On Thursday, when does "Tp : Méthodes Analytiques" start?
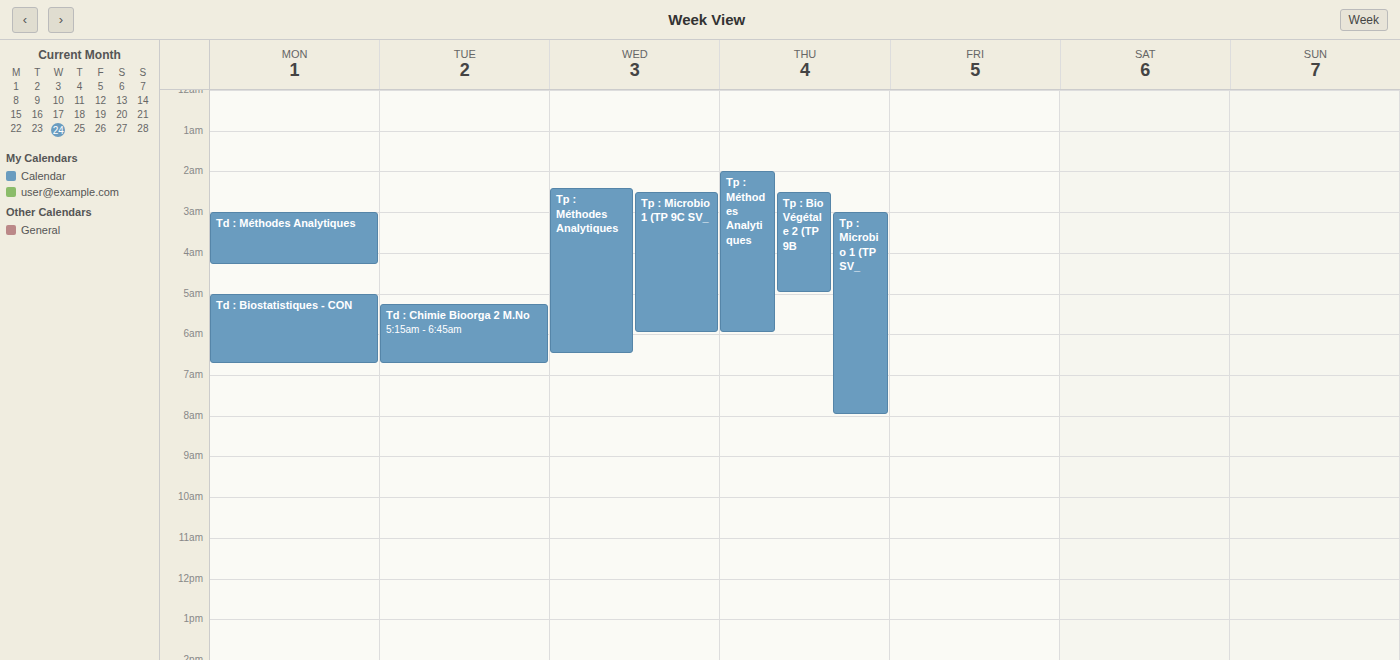
2:00 AM